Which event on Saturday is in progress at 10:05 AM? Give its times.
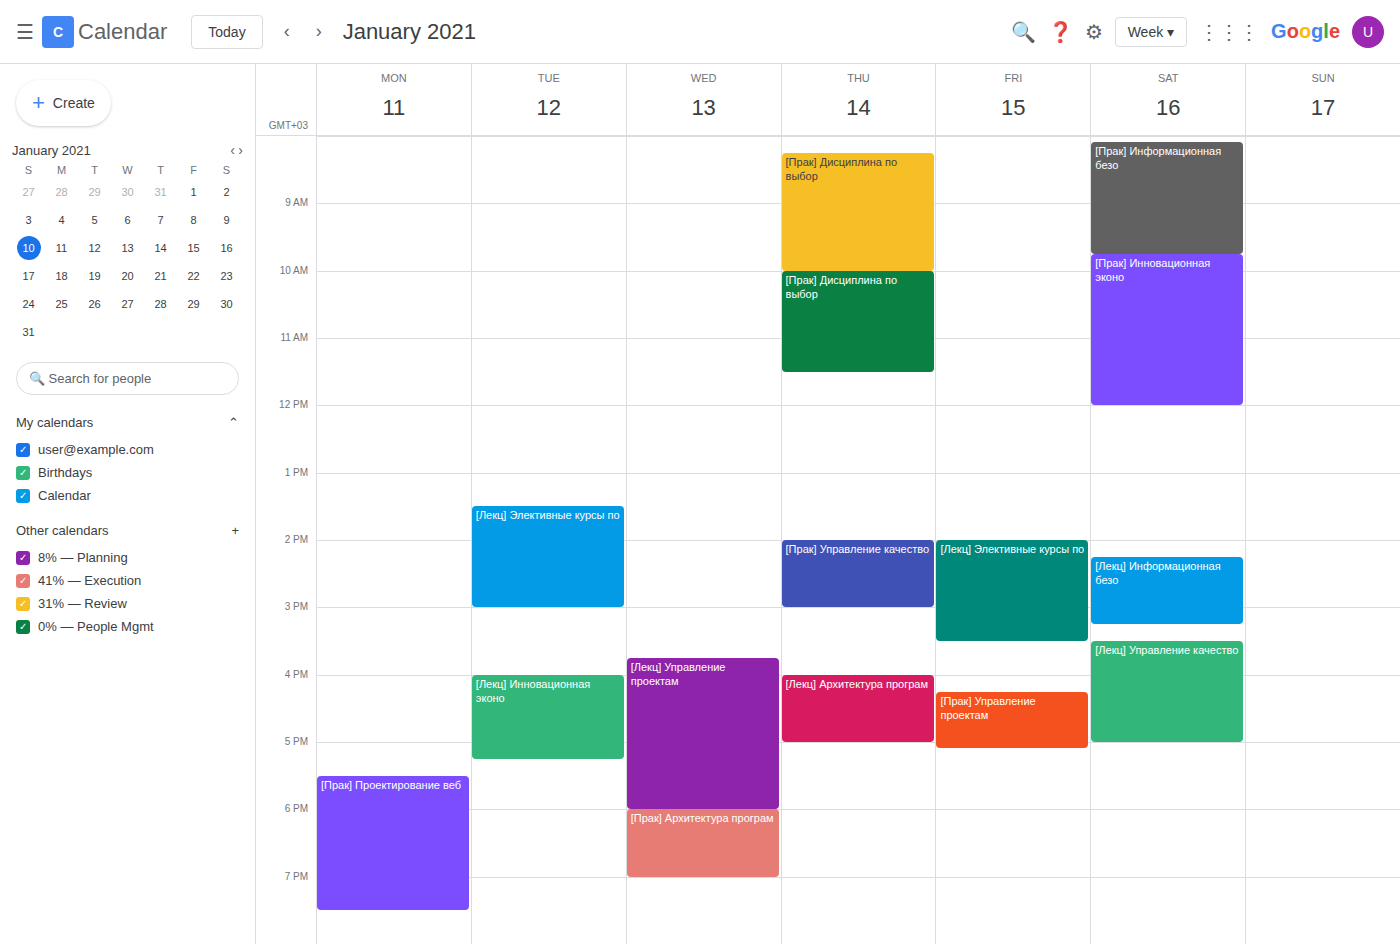
"[Прак] Инновационная эконо", 9:45 AM to 12:00 PM